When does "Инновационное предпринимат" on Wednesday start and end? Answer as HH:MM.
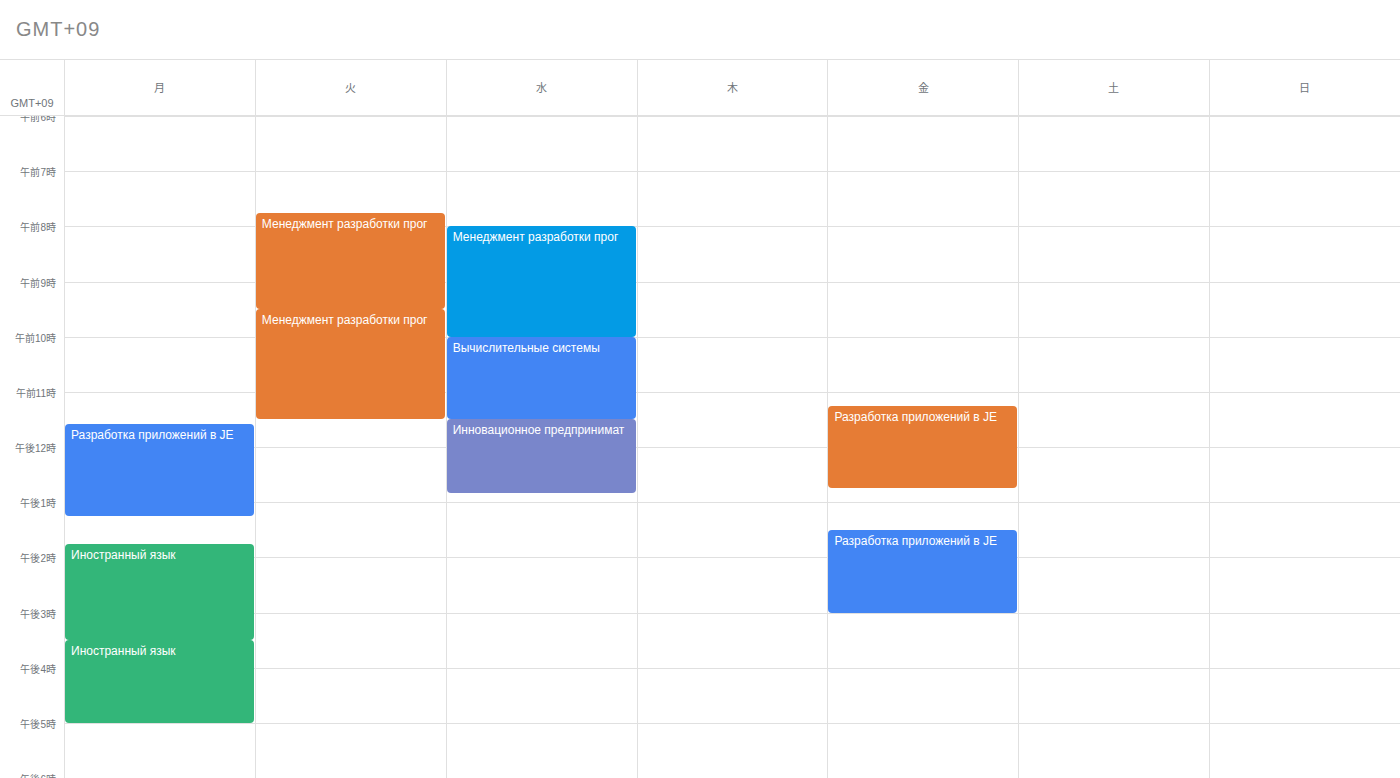
11:30 to 12:50